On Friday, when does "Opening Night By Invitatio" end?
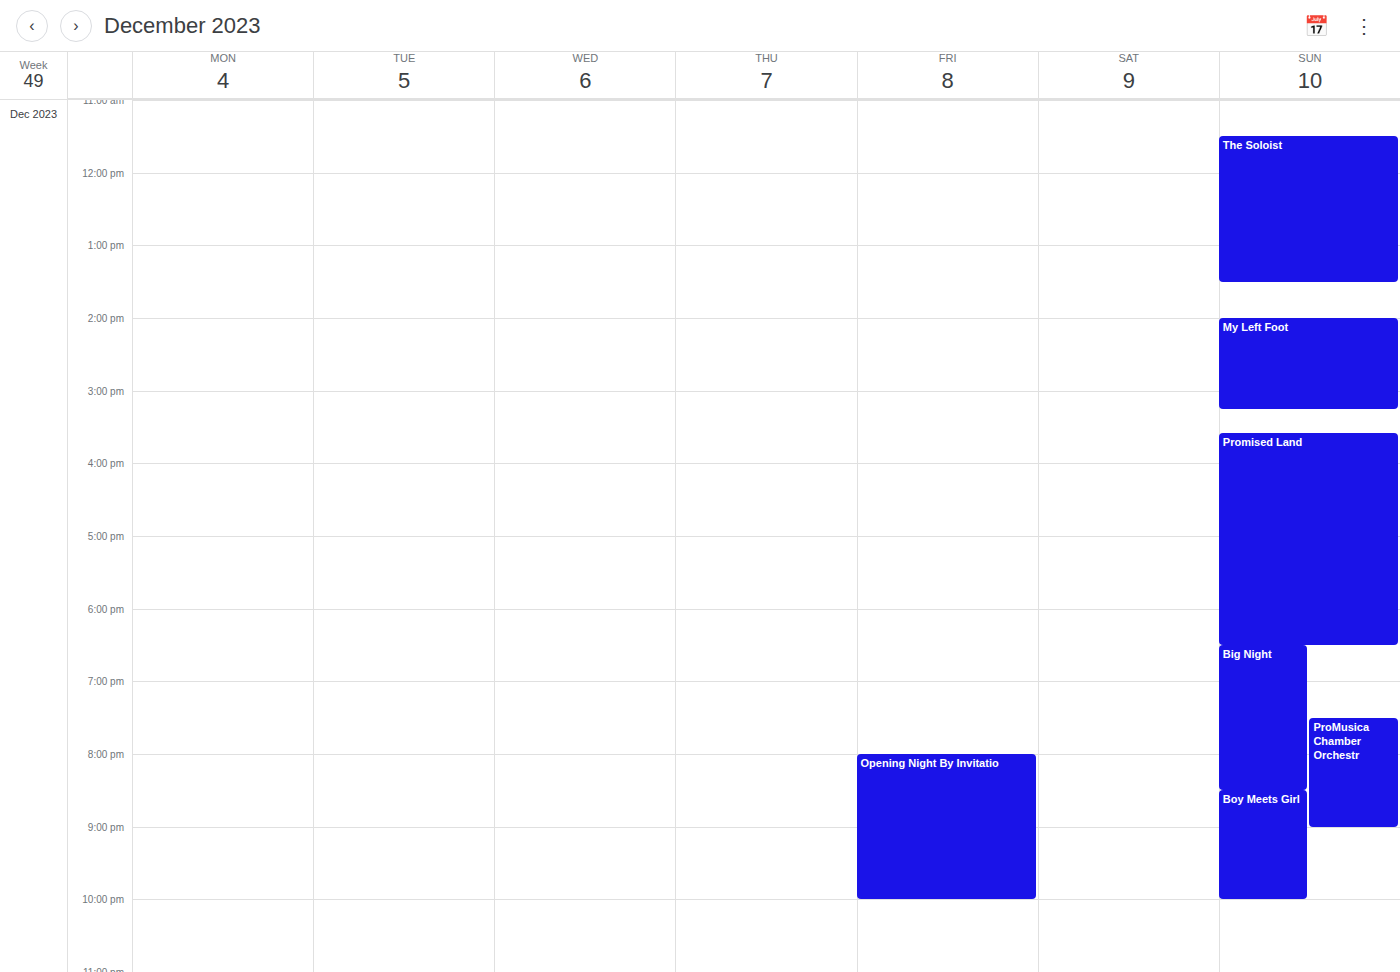
10:00 PM